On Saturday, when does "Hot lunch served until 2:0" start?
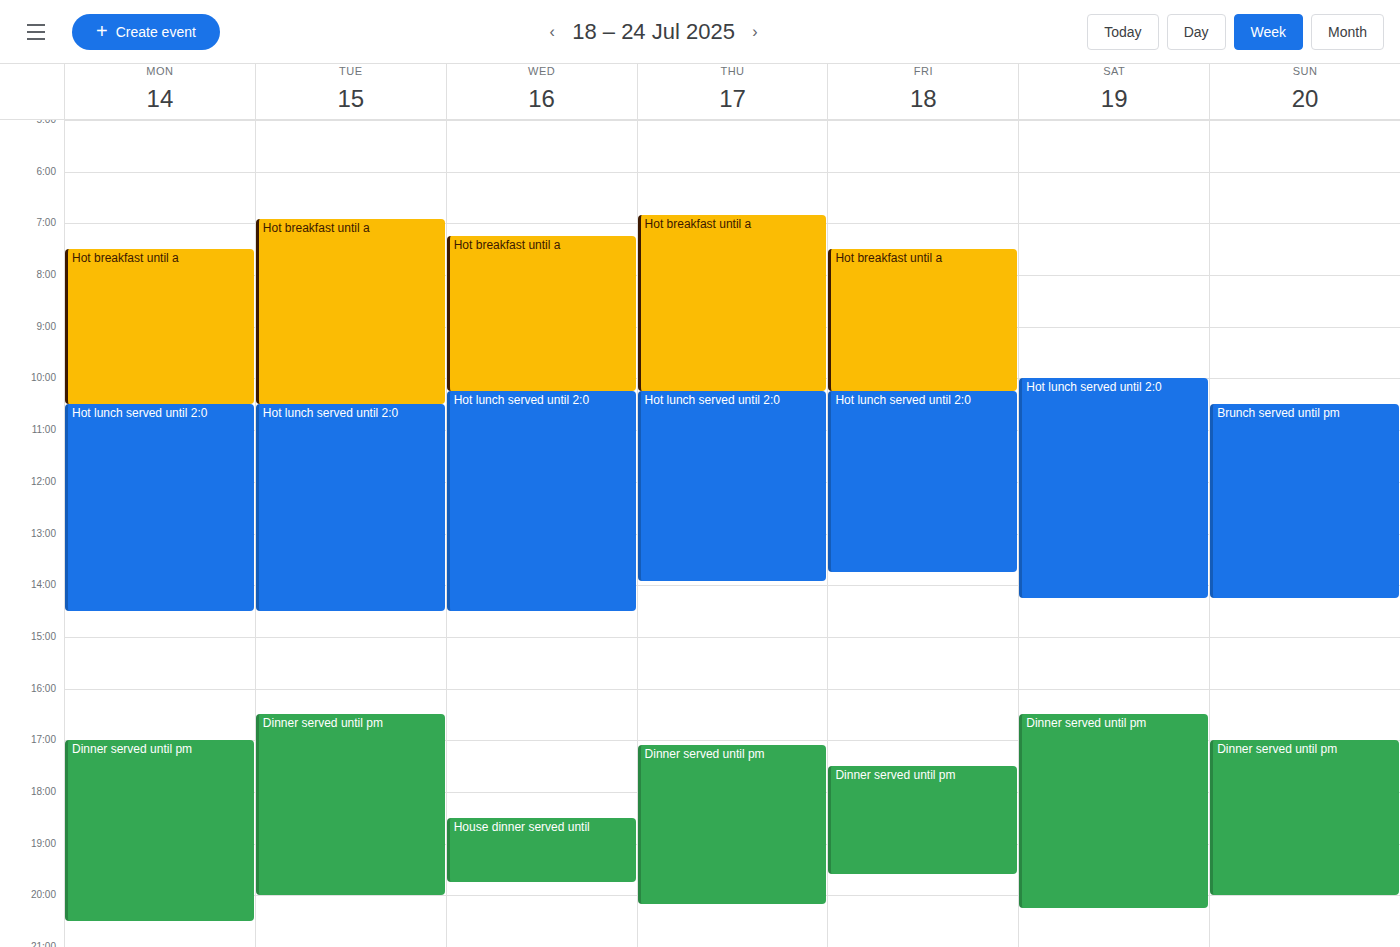
10:00 AM